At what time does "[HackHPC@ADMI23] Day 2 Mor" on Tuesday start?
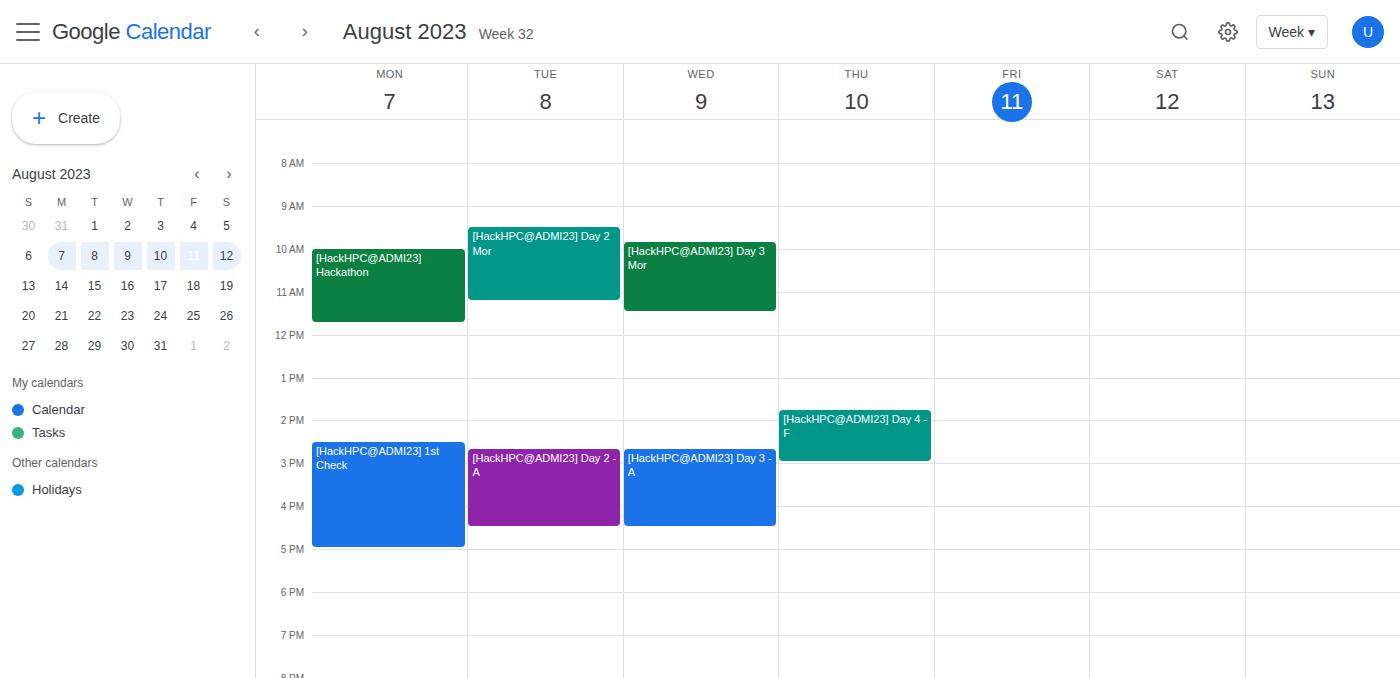
9:30 AM